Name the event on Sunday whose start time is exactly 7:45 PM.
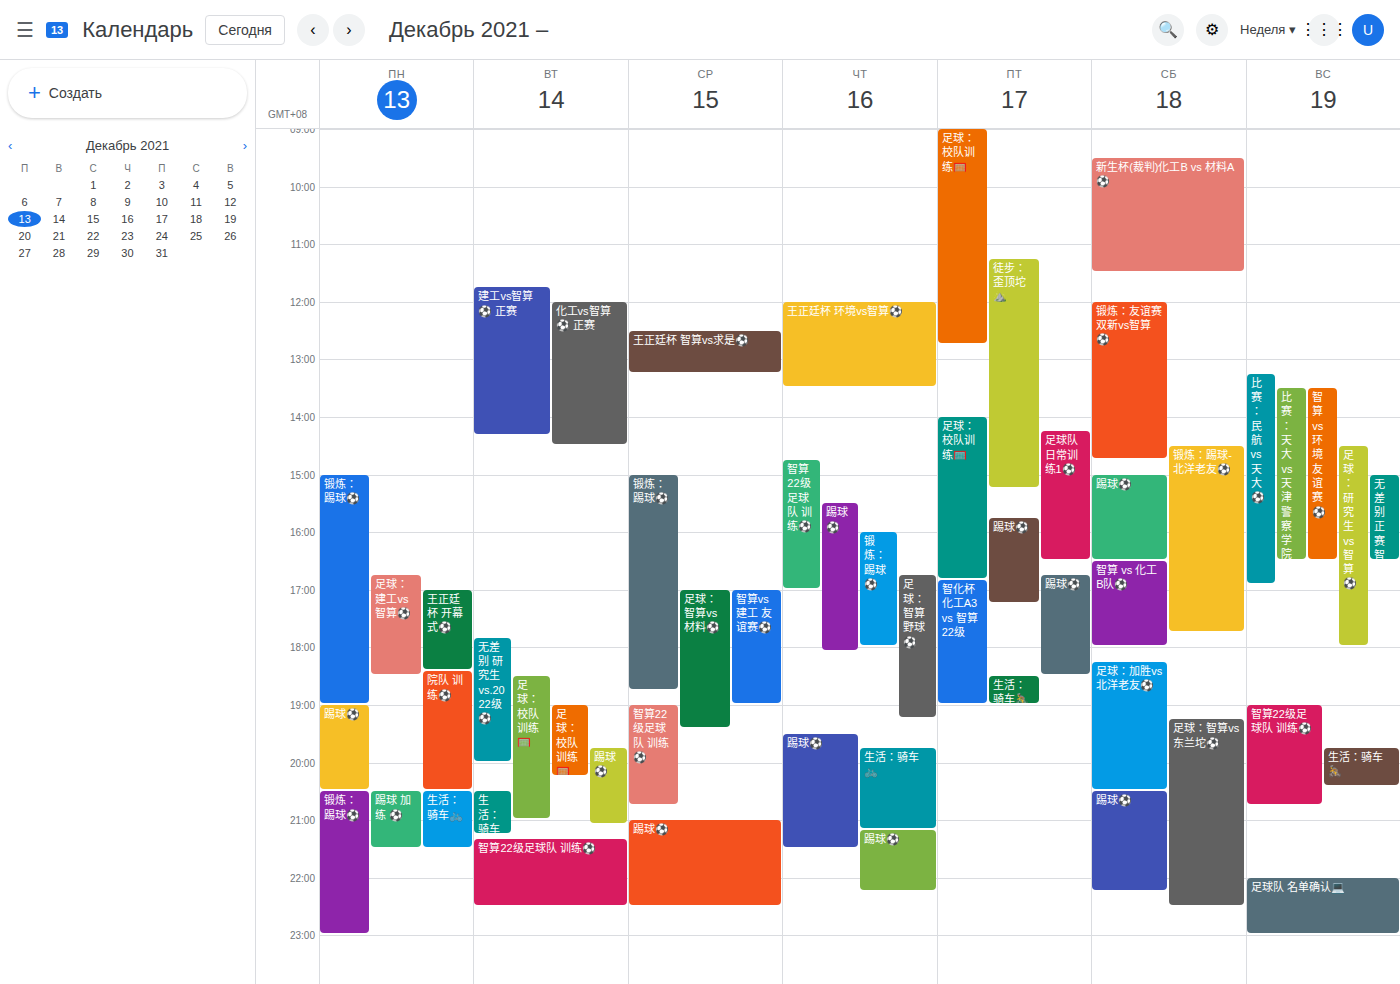
"生活：骑车🚴"